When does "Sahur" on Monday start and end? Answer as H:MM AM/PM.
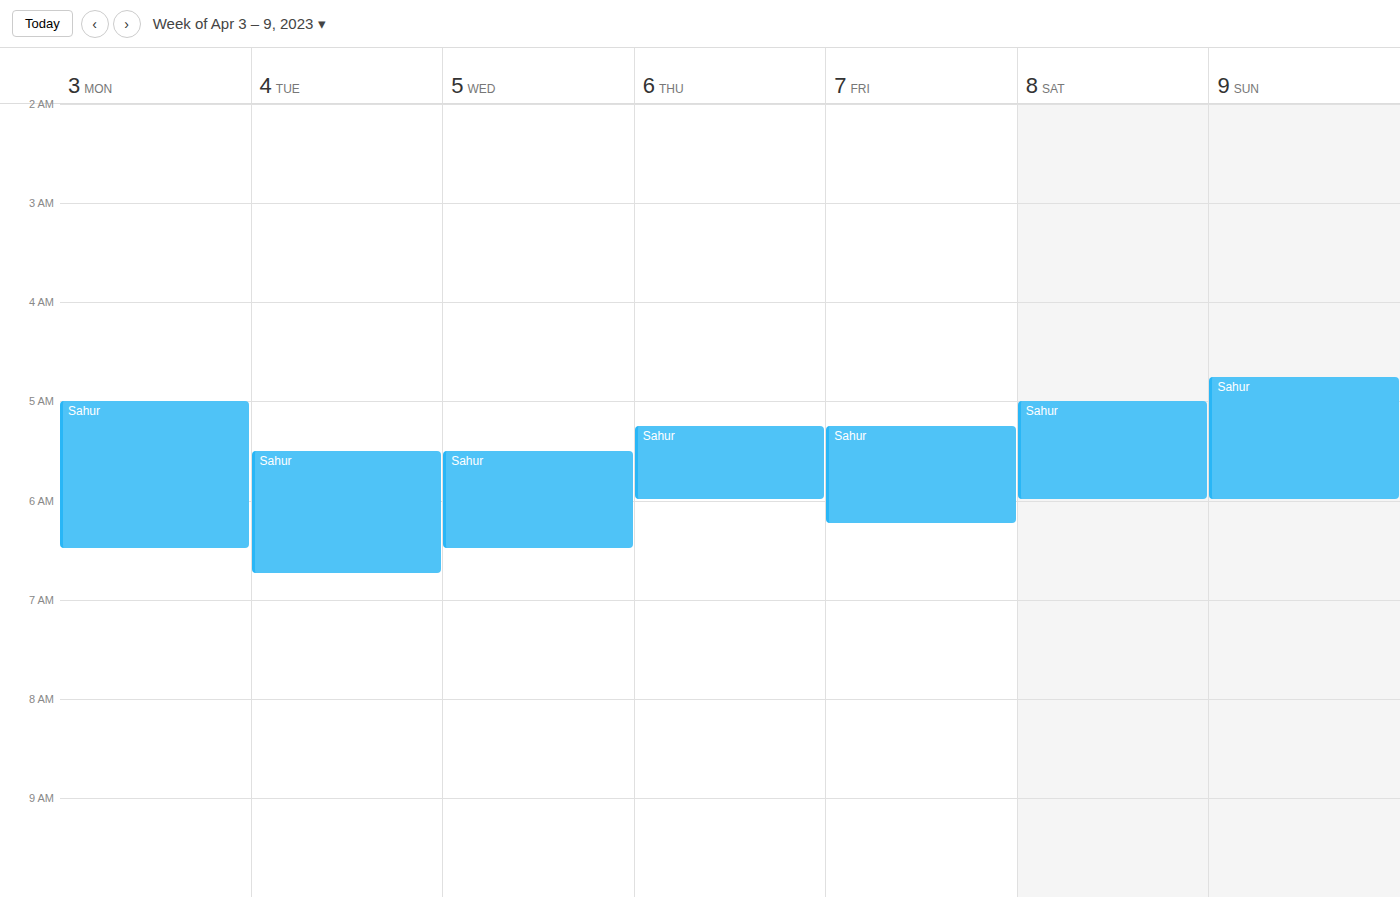
5:00 AM to 6:30 AM